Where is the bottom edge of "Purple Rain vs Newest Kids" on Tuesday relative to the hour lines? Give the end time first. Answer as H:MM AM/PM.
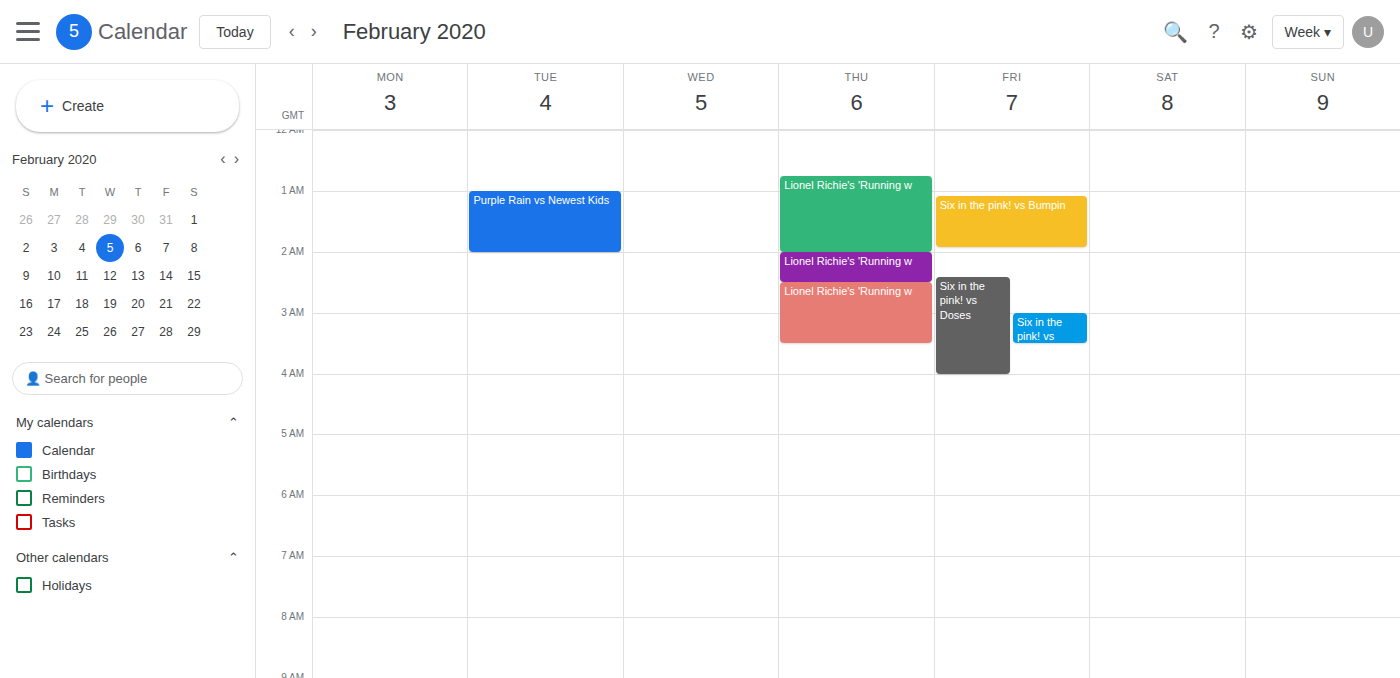
2:00 AM -- exactly on the 2 AM line.